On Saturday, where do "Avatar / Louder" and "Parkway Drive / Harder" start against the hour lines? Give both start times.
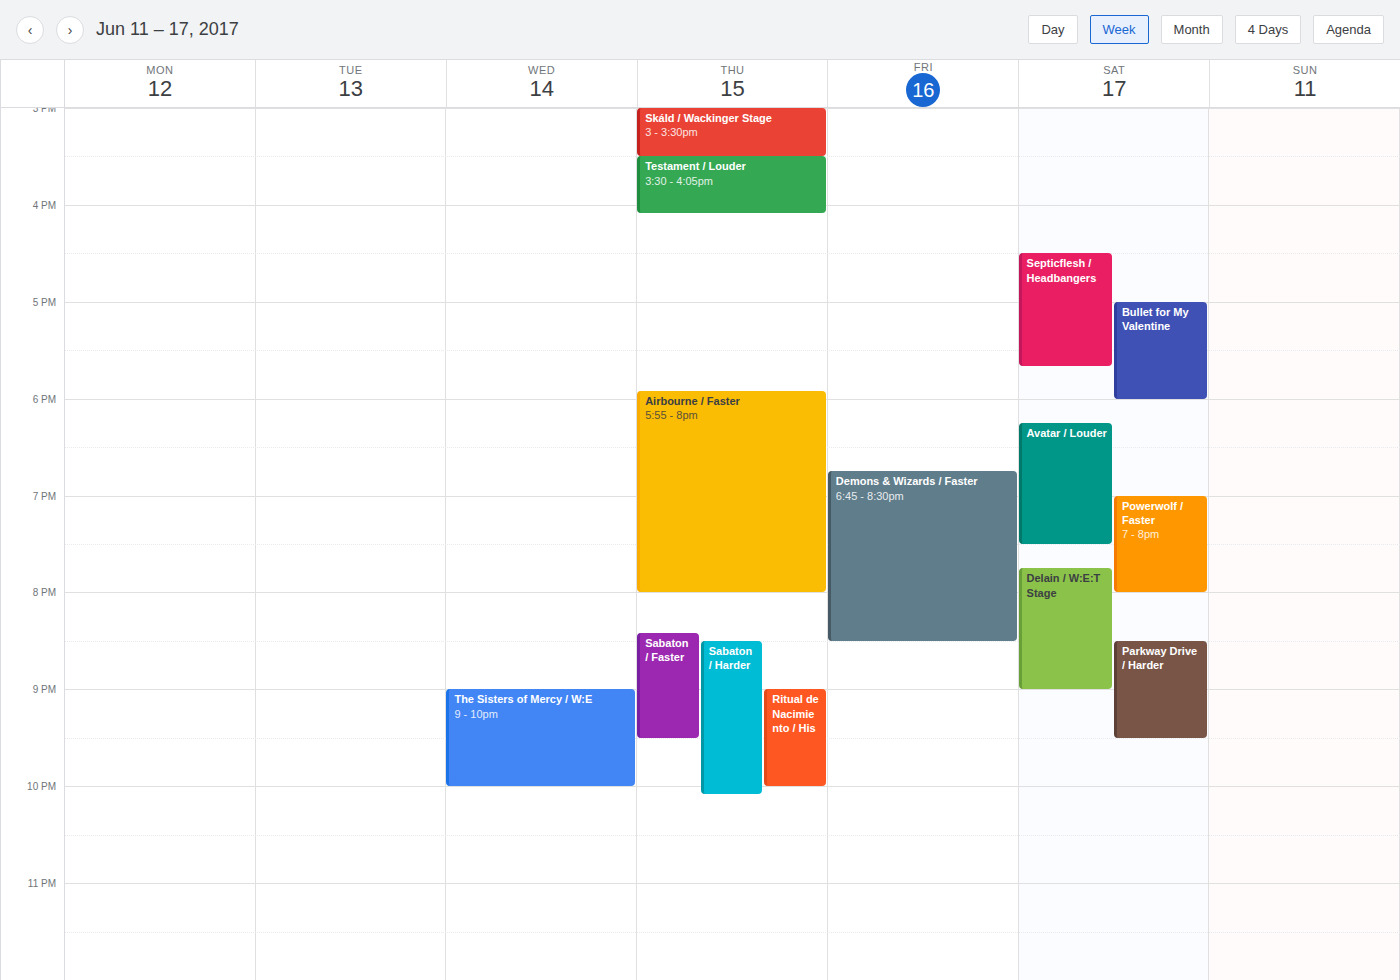
"Avatar / Louder": 6:15 PM, neither: a quarter of the way from the 6 PM line to the 7 PM line. "Parkway Drive / Harder": 8:30 PM, halfway between the 8 PM and 9 PM lines.